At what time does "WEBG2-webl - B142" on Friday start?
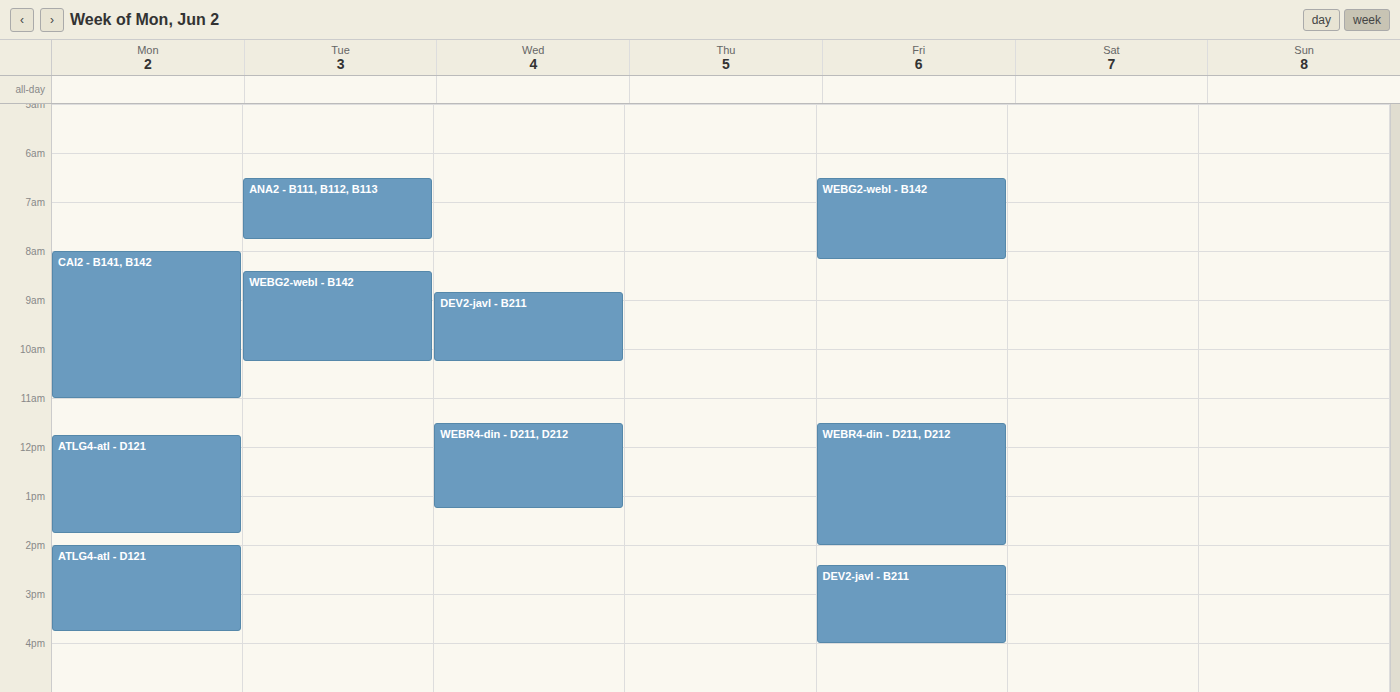
6:30 AM